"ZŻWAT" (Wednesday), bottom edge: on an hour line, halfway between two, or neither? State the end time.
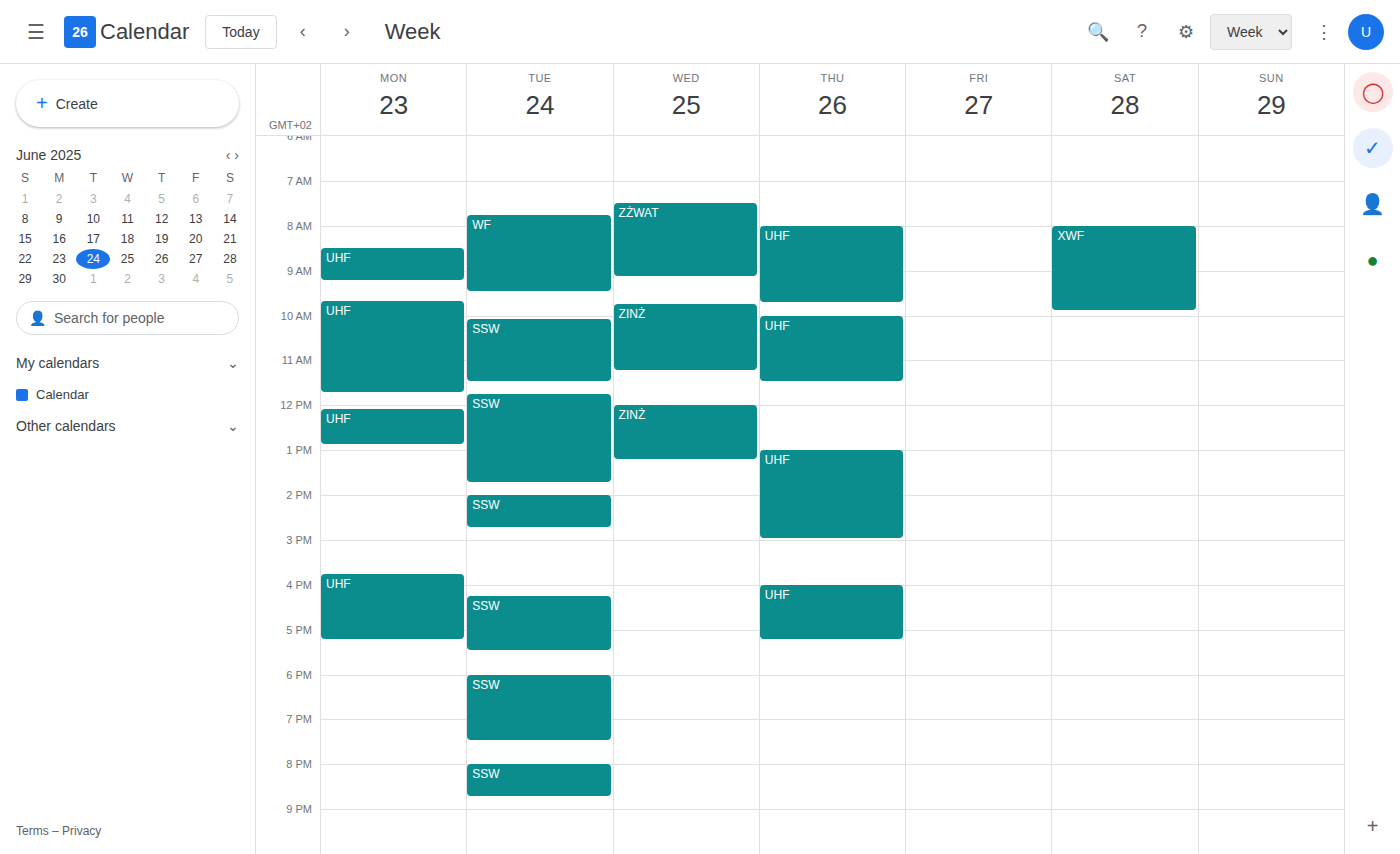
09:10 -- neither: 10 minutes below the 09:00 line and 50 minutes above the 10:00 line.